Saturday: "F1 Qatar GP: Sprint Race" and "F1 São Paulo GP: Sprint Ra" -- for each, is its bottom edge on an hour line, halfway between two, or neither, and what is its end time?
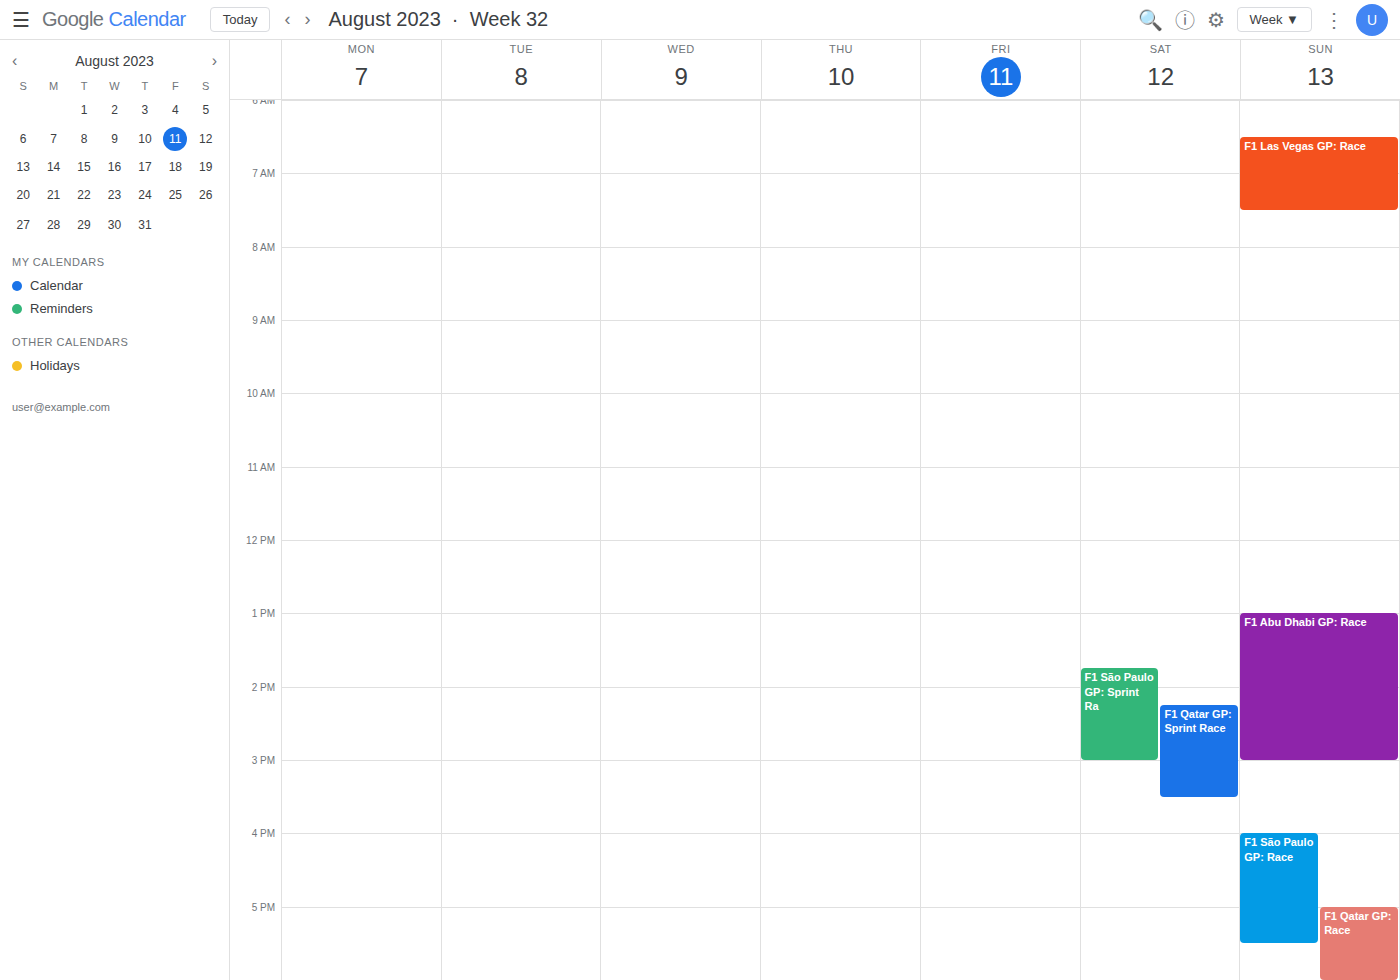
"F1 Qatar GP: Sprint Race": 3:30 PM, halfway between the 3 PM and 4 PM lines. "F1 São Paulo GP: Sprint Ra": 3:00 PM, exactly on the 3 PM line.